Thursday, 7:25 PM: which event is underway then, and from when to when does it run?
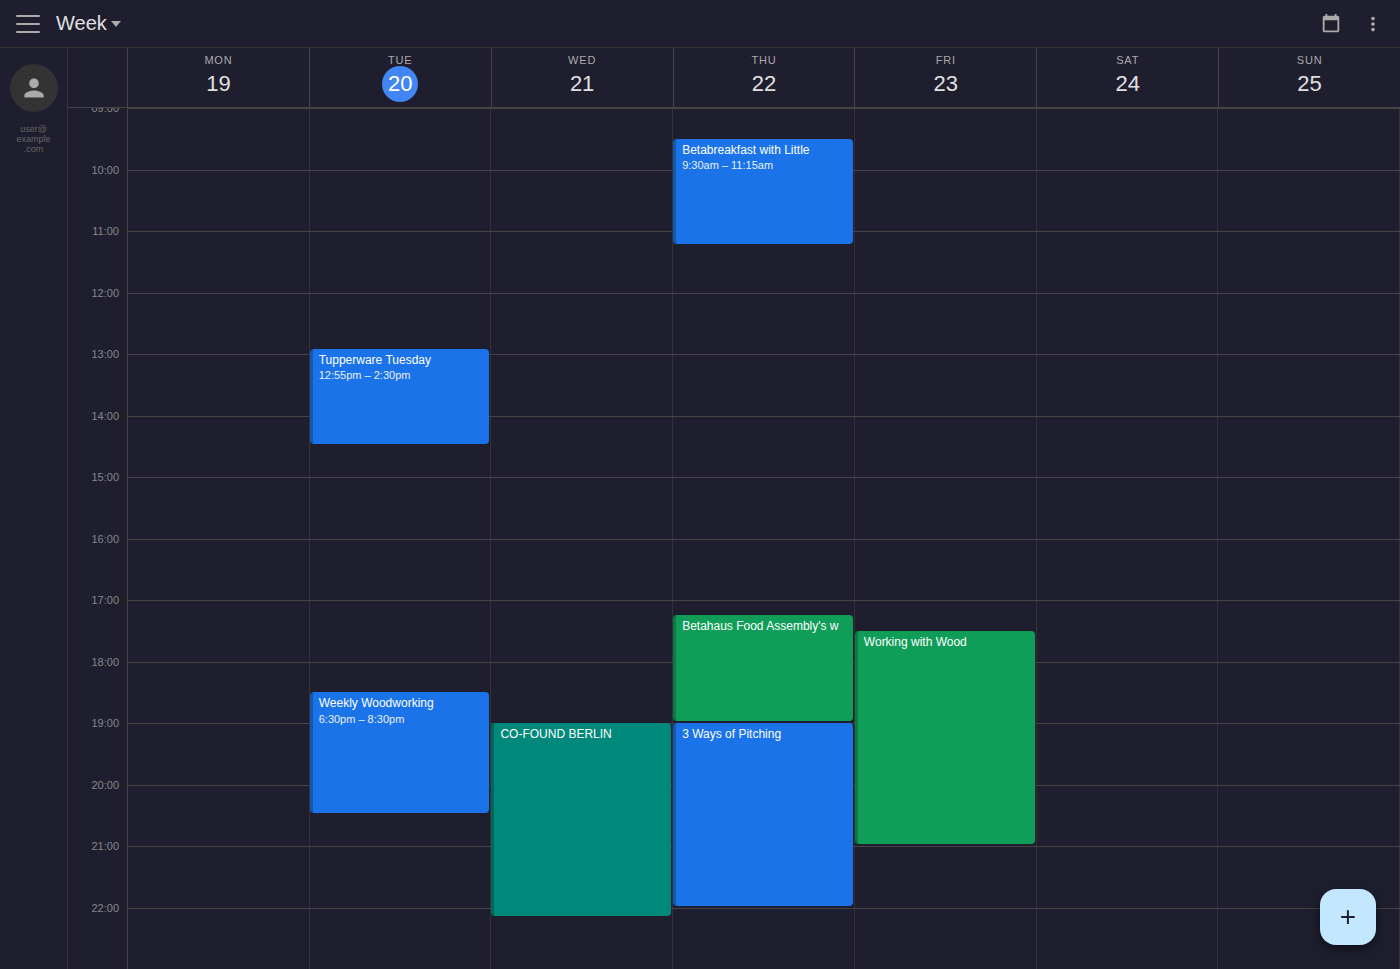
"3 Ways of Pitching", 7:00 PM to 10:00 PM